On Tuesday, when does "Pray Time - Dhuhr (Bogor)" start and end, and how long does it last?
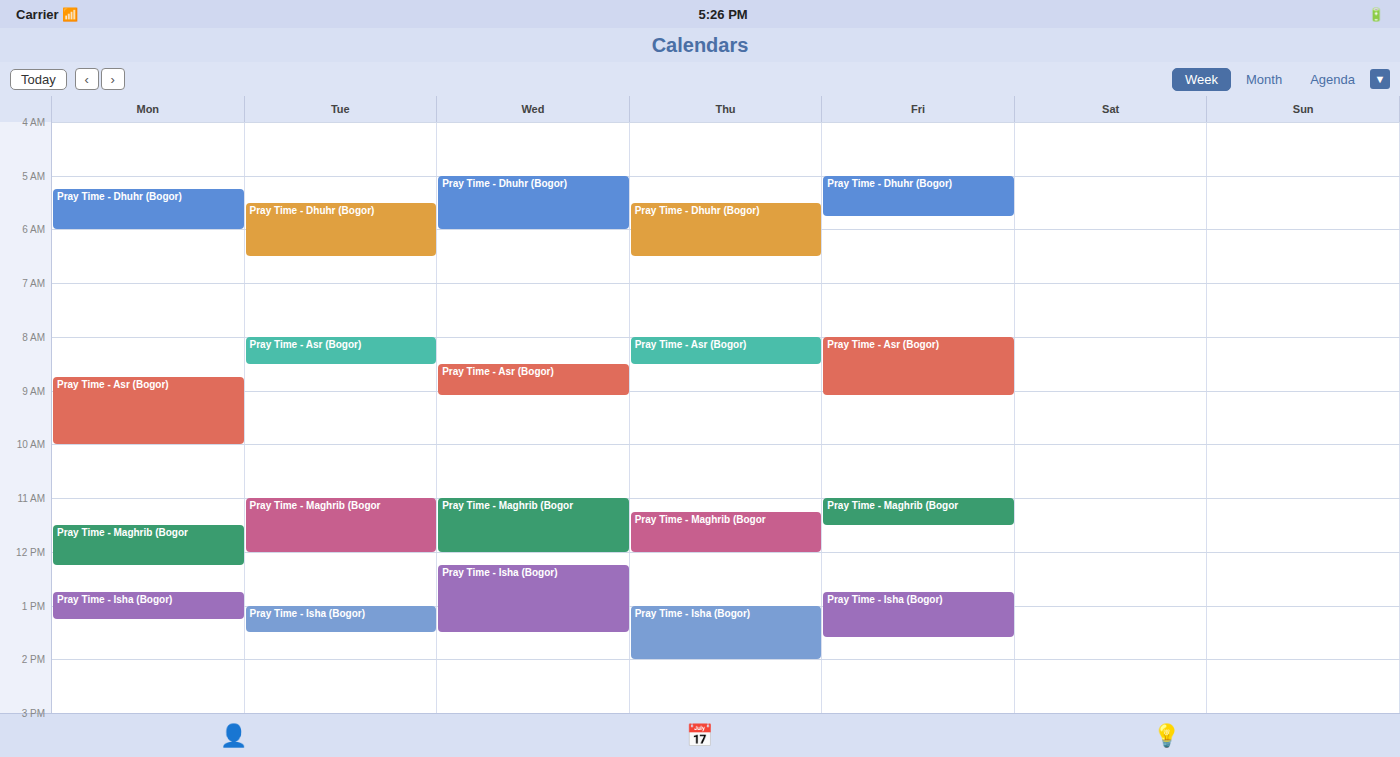
5:30 AM to 6:30 AM, 1 hour